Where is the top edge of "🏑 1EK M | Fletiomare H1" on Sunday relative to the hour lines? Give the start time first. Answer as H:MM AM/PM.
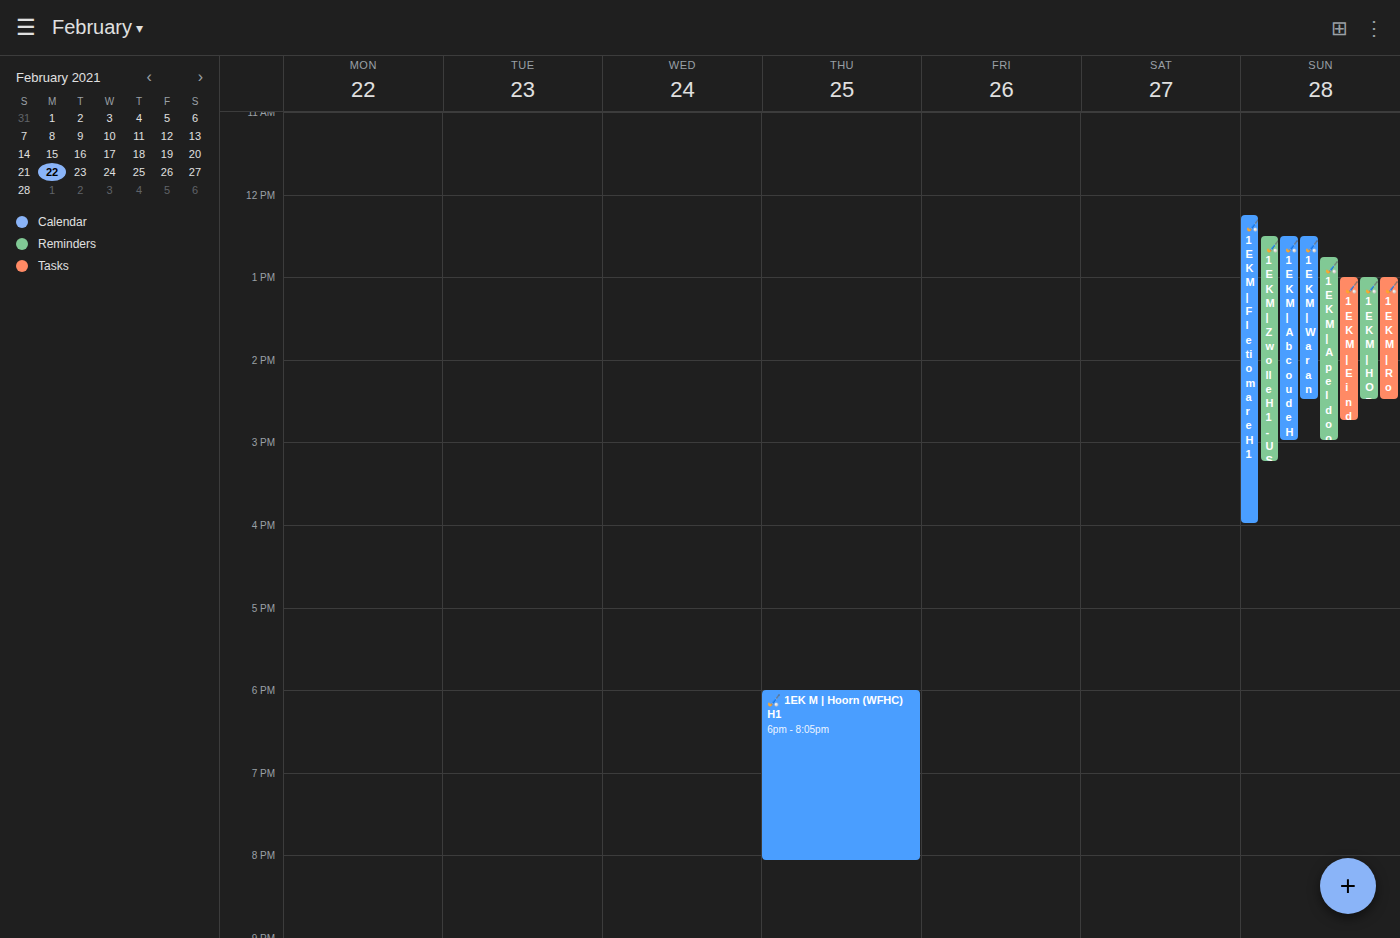
12:15 PM -- neither: a quarter of the way from the 12 PM line to the 1 PM line.